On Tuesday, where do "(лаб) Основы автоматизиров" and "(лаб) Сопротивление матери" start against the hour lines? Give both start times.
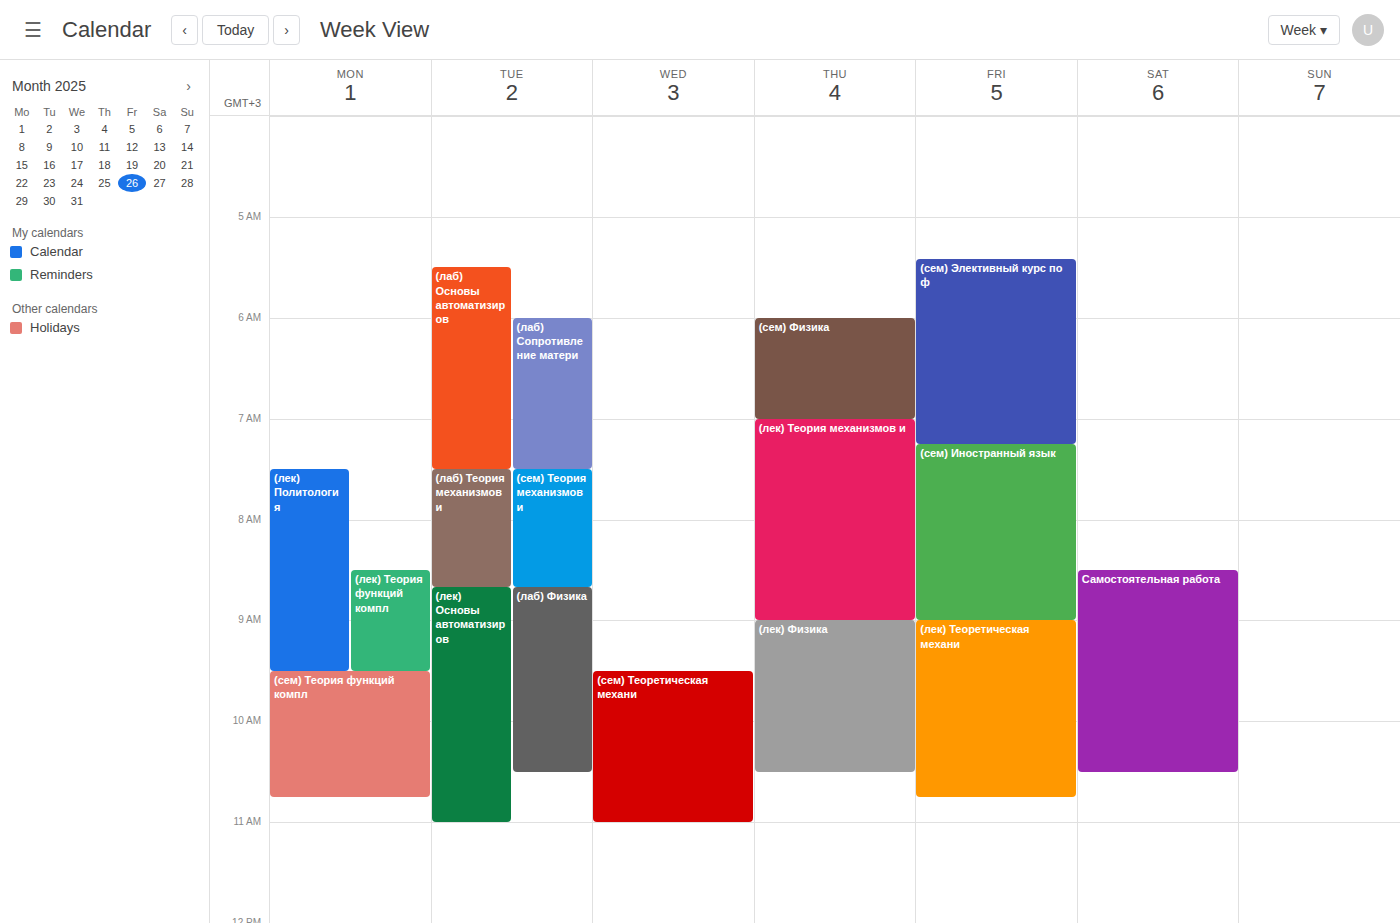
"(лаб) Основы автоматизиров": 5:30 AM, halfway between the 5 AM and 6 AM lines. "(лаб) Сопротивление матери": 6:00 AM, exactly on the 6 AM line.